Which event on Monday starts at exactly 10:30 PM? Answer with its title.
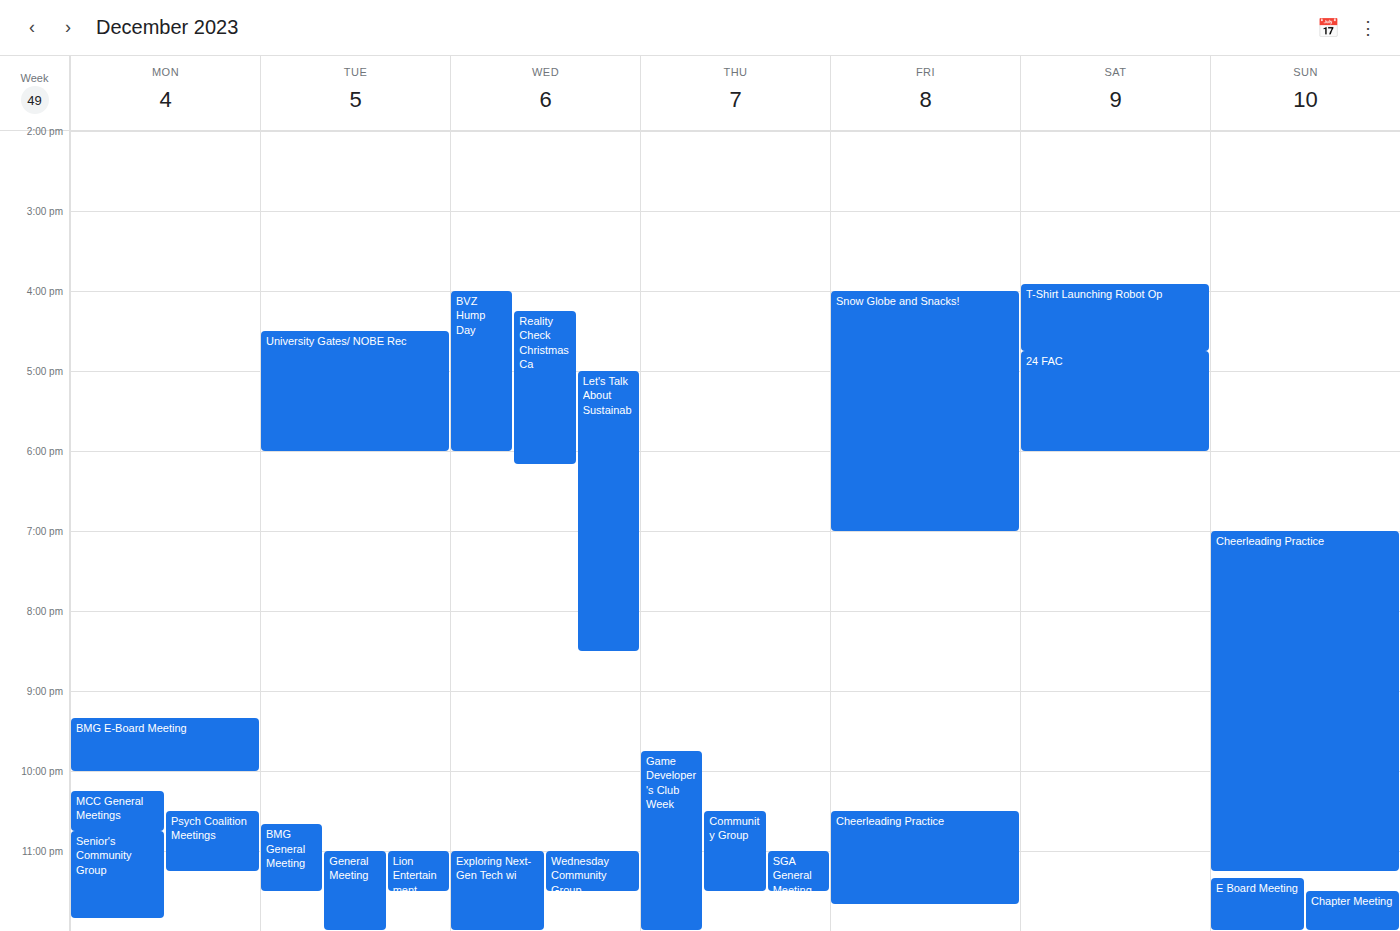
"Psych Coalition Meetings"